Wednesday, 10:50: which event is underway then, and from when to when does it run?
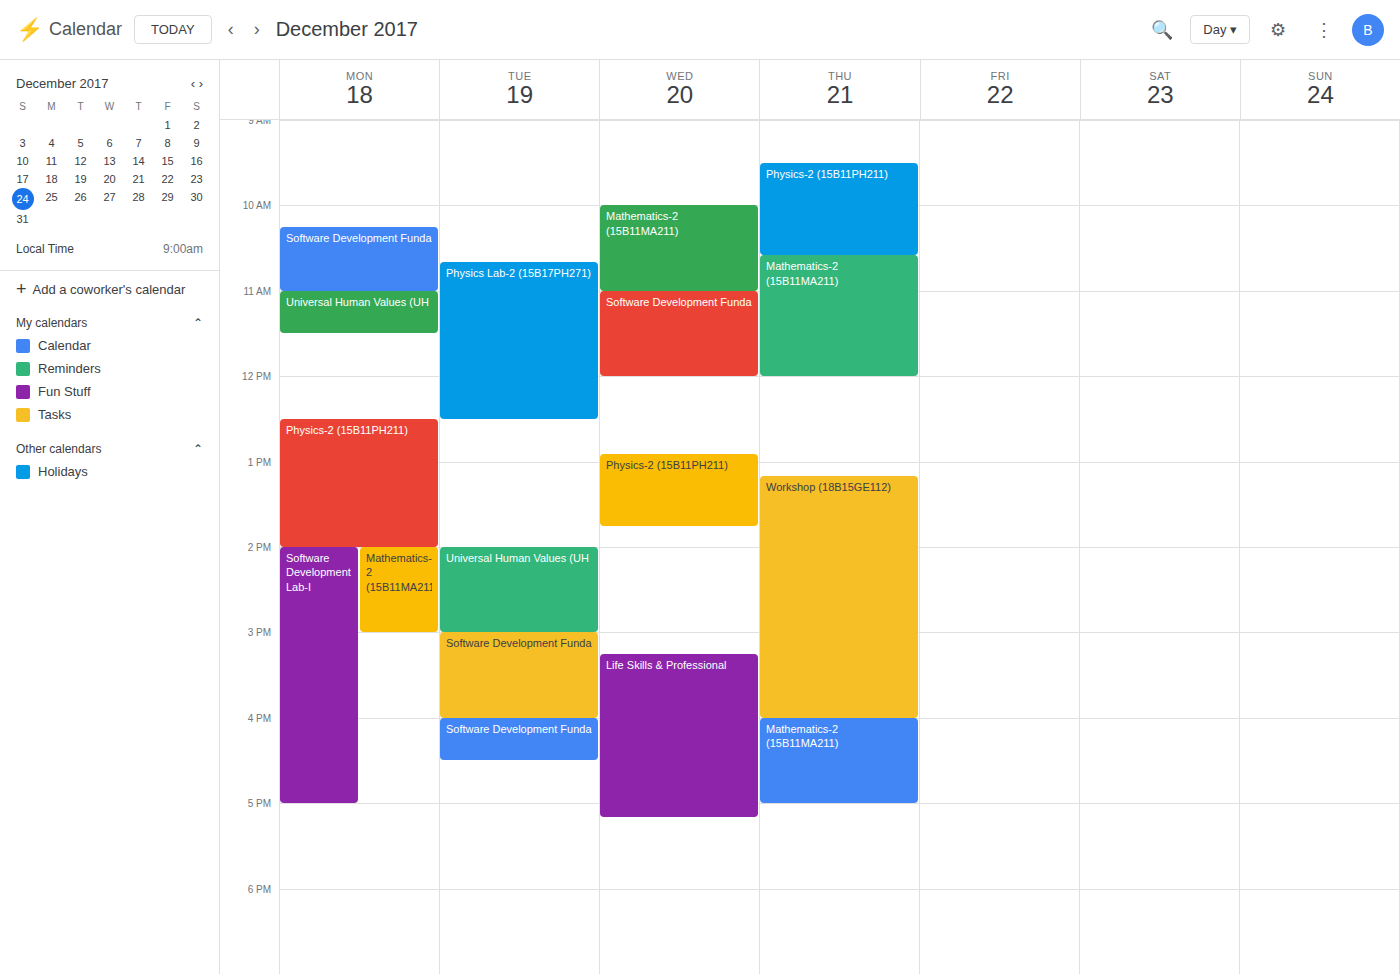
"Mathematics-2 (15B11MA211)", 10:00 to 11:00